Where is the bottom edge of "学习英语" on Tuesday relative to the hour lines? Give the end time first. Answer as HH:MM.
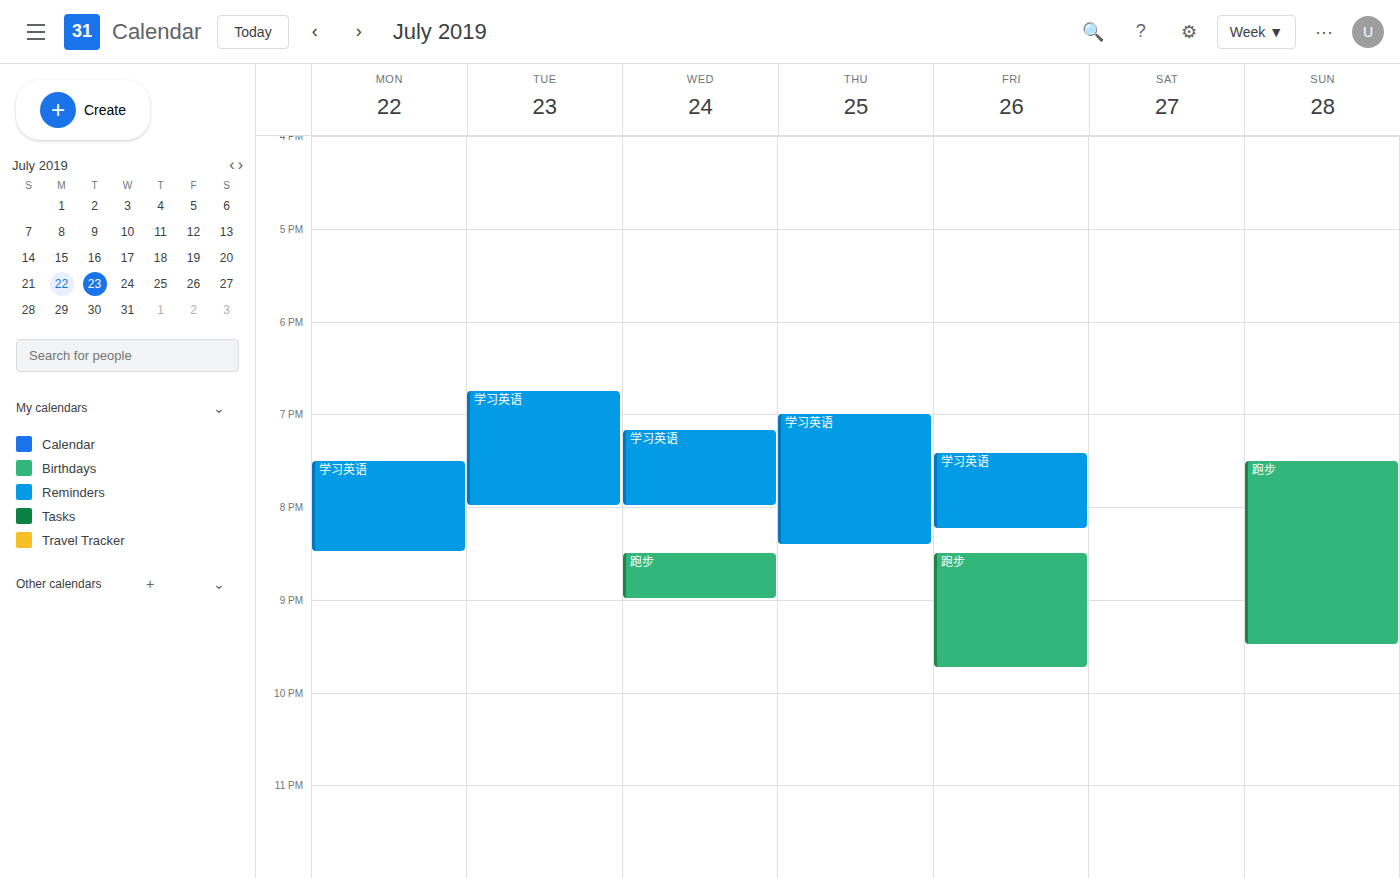
20:00 -- exactly on the 20:00 line.